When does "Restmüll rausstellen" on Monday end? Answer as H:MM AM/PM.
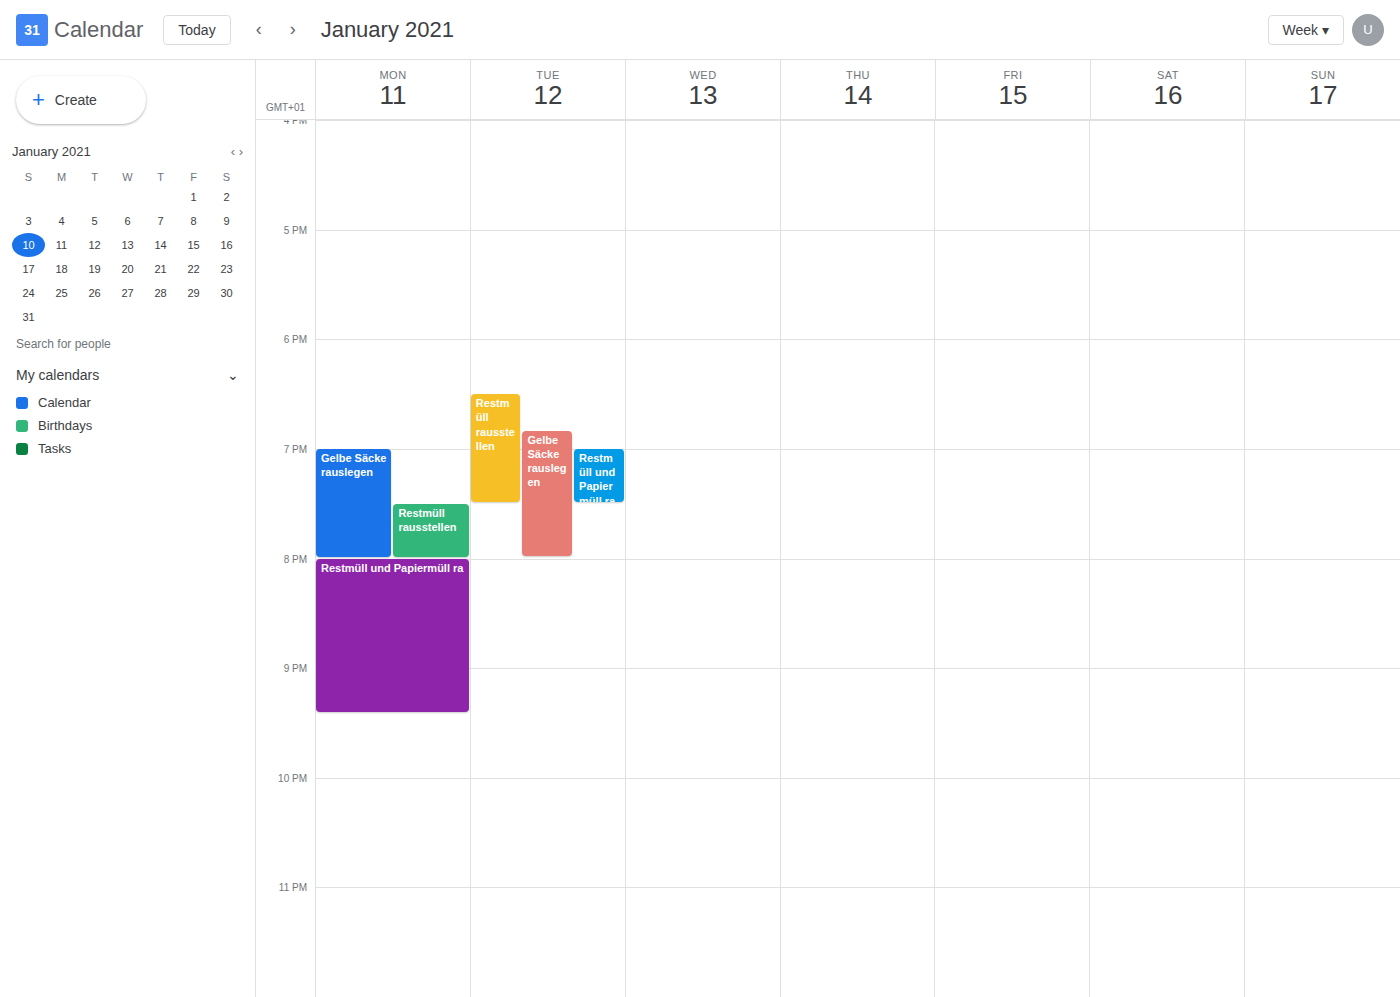
8:00 PM